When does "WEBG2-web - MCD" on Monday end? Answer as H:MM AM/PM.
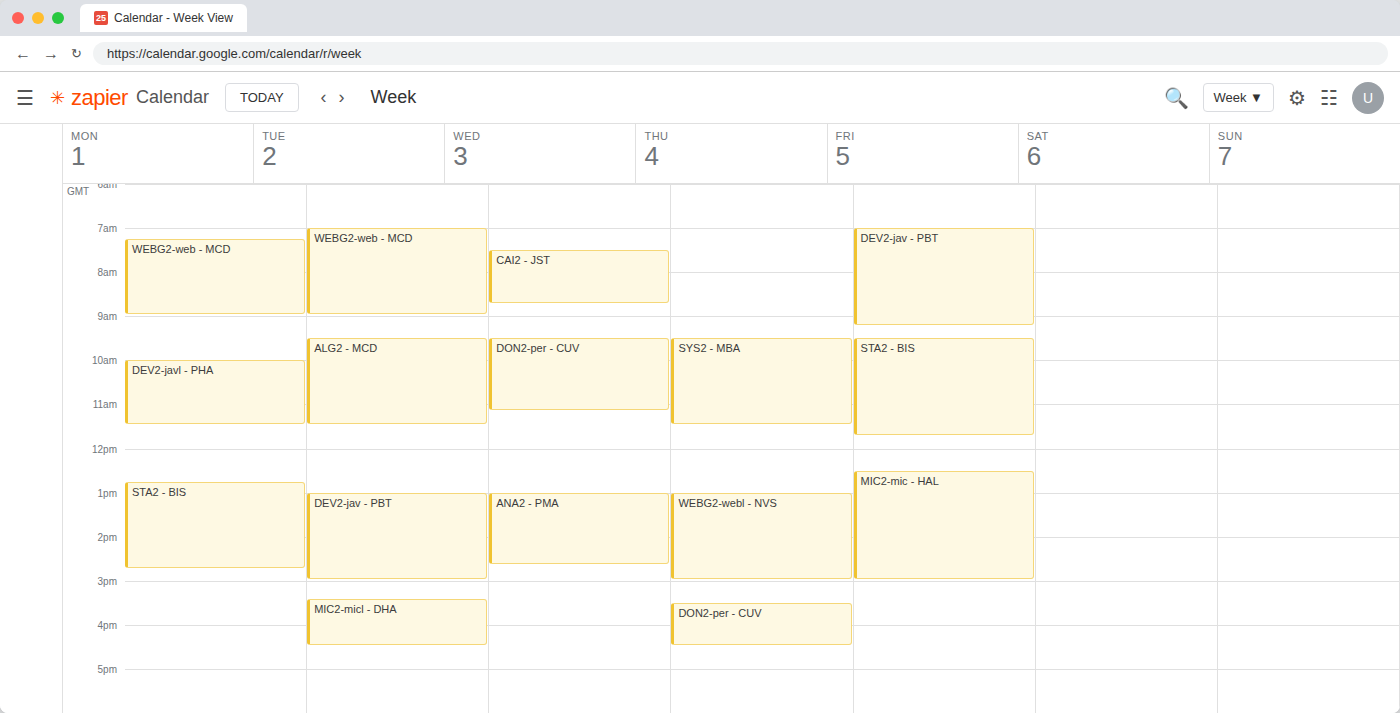
9:00 AM